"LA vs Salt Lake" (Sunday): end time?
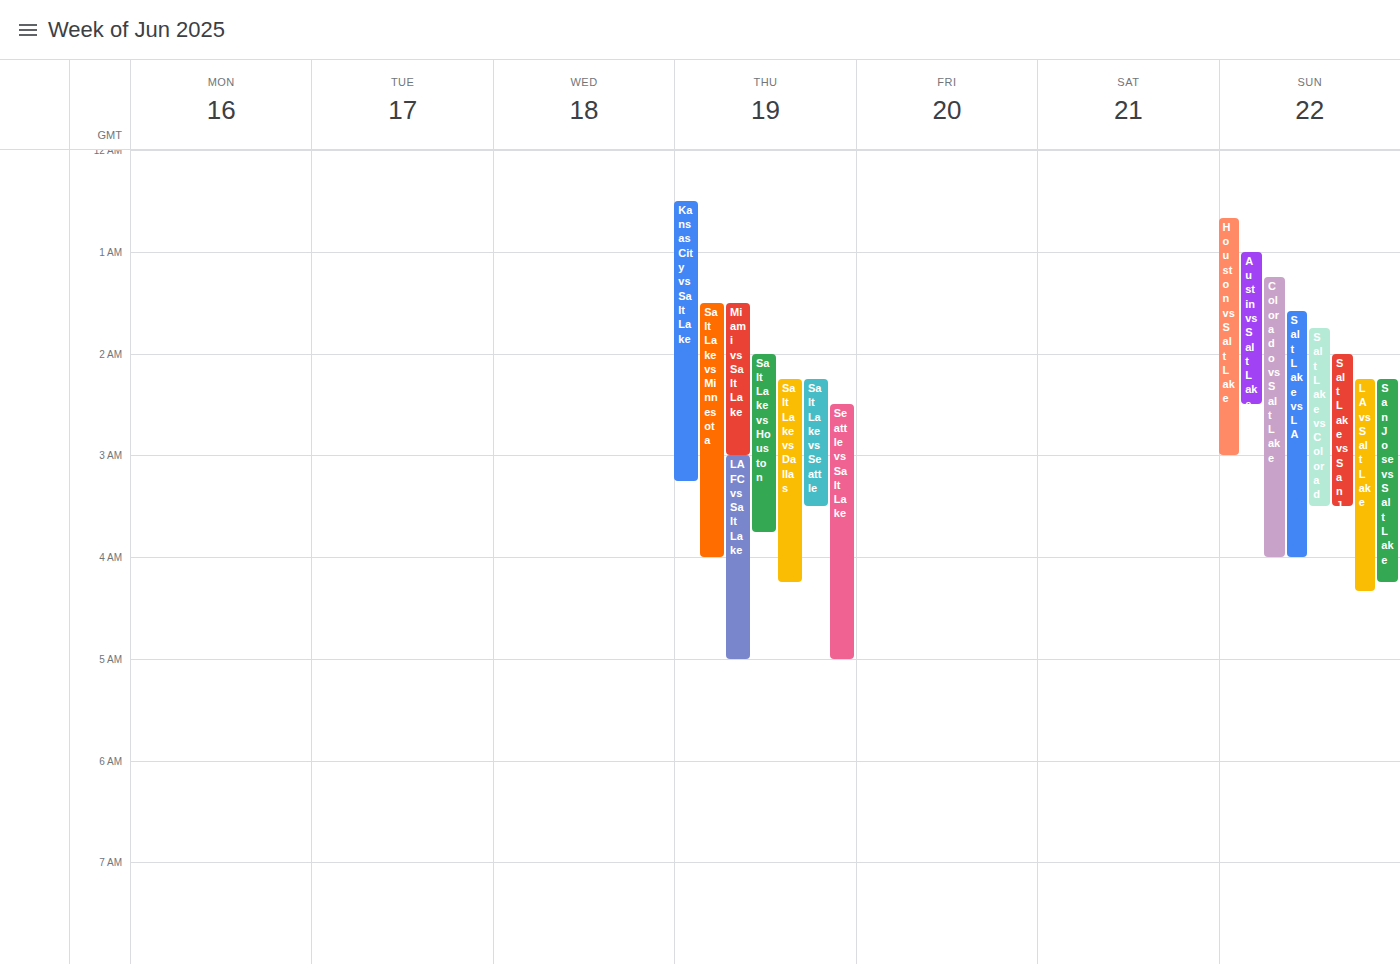
04:20